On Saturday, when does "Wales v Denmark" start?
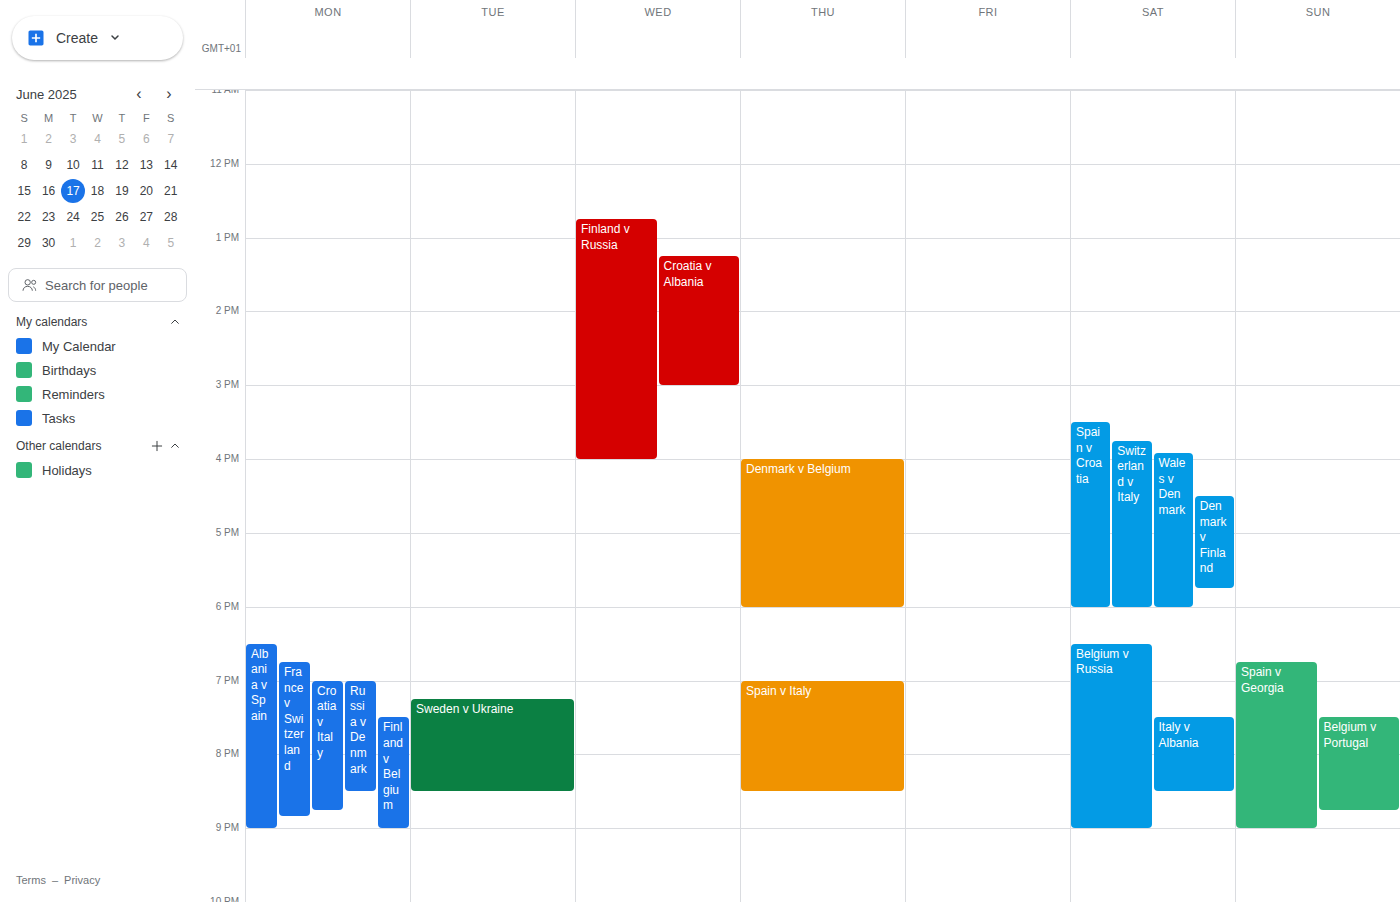
15:55